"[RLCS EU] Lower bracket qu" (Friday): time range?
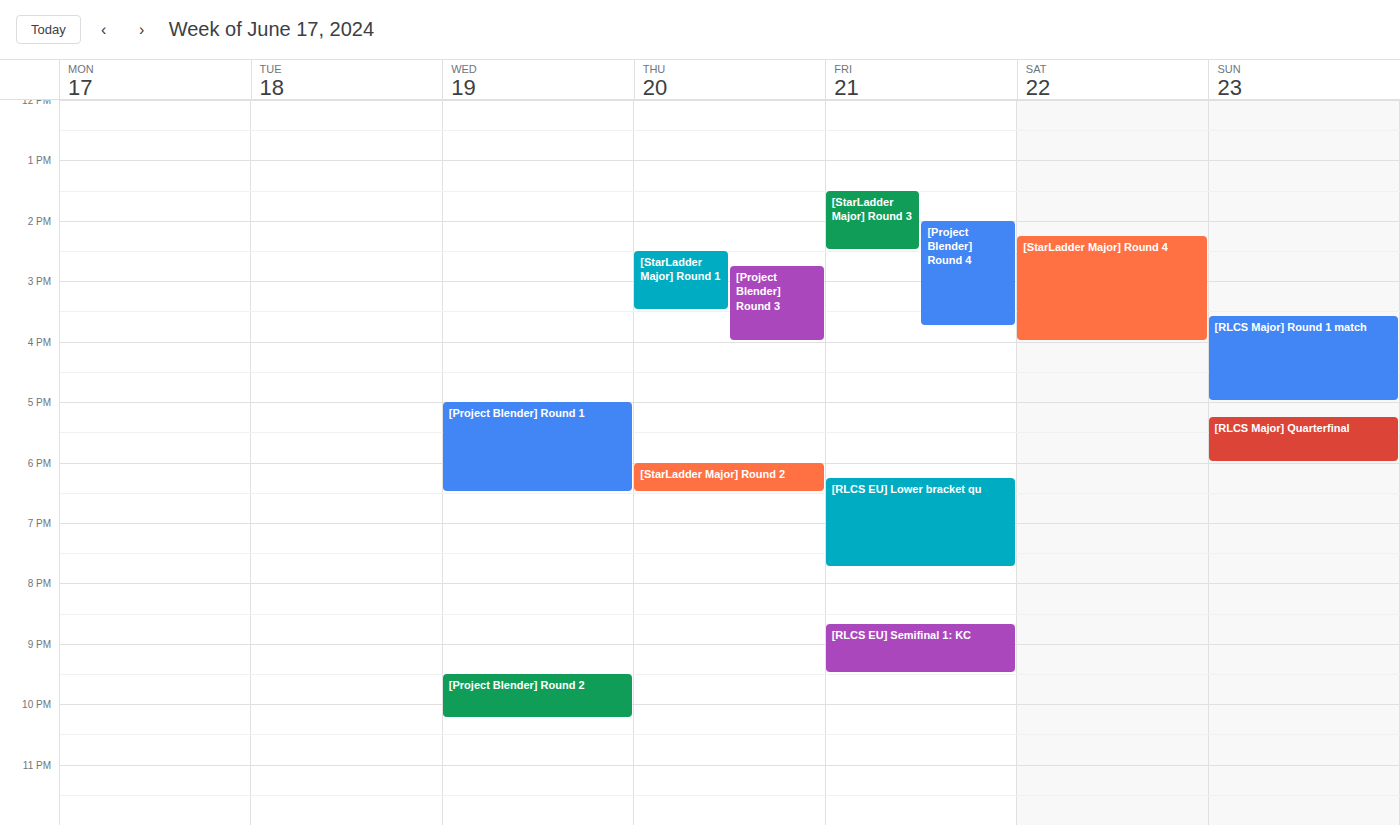
6:15 PM to 7:45 PM